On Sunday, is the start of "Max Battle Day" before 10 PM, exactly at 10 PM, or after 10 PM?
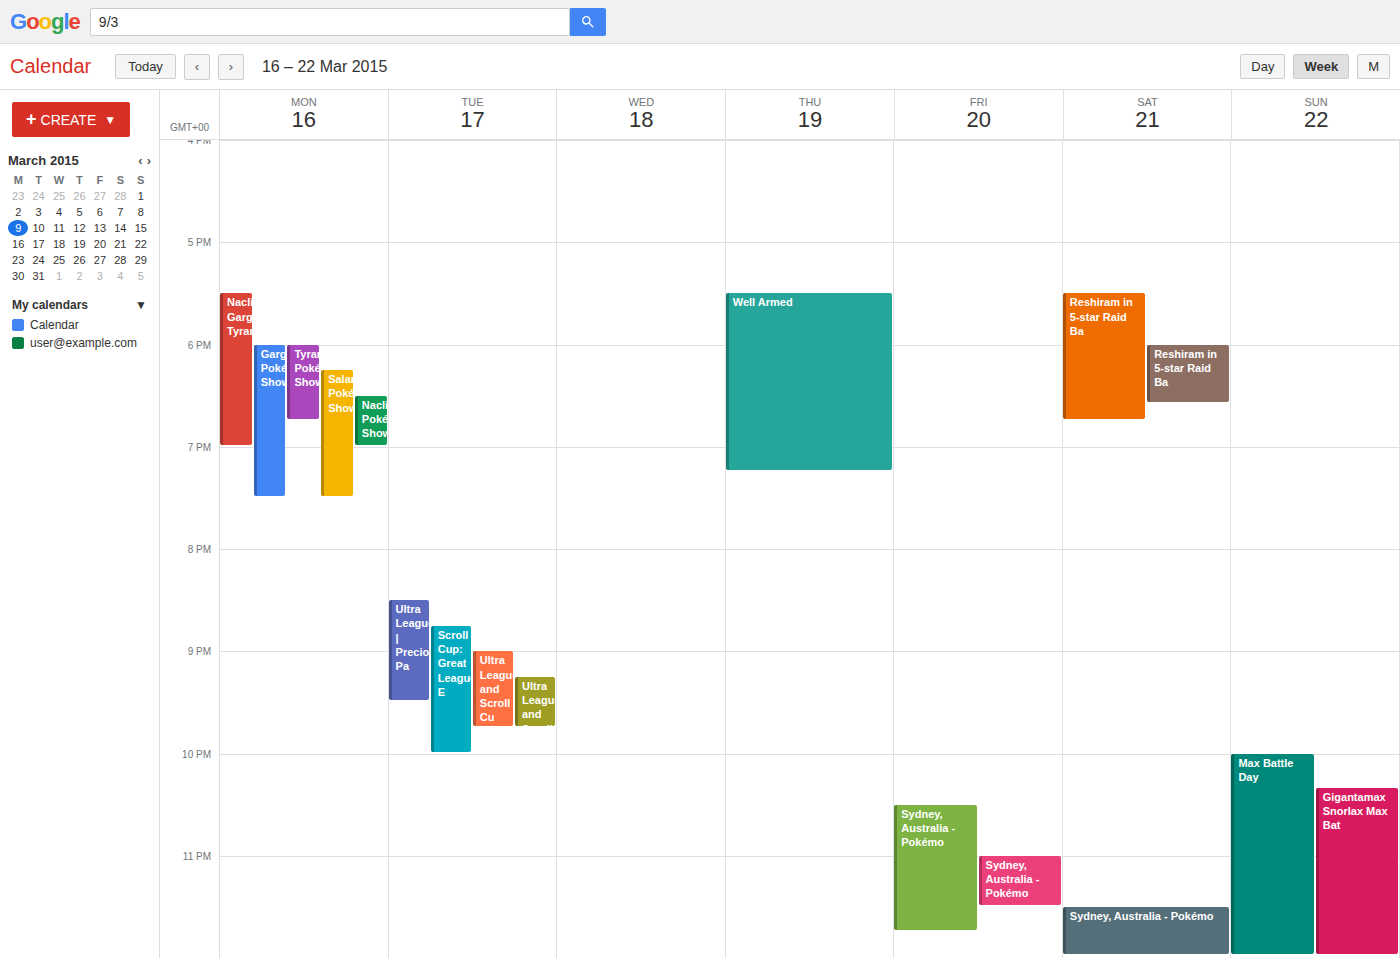
10:00 PM -- exactly at 10 PM, on the 10 PM line.